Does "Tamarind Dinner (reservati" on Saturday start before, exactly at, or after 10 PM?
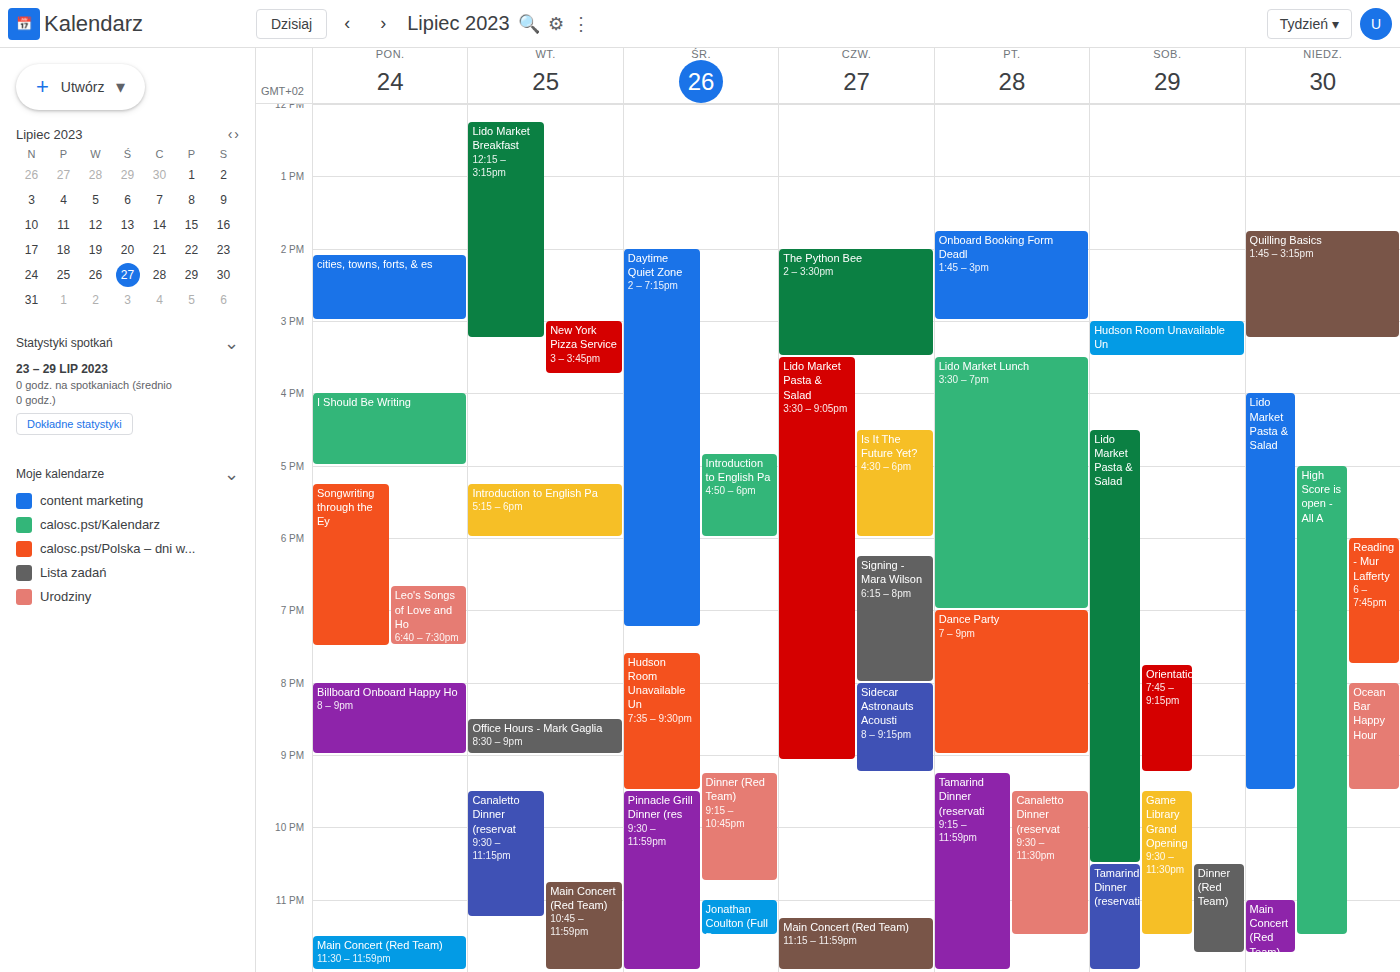
10:30 PM -- after 10 PM, 30 minutes below the 10 PM line.